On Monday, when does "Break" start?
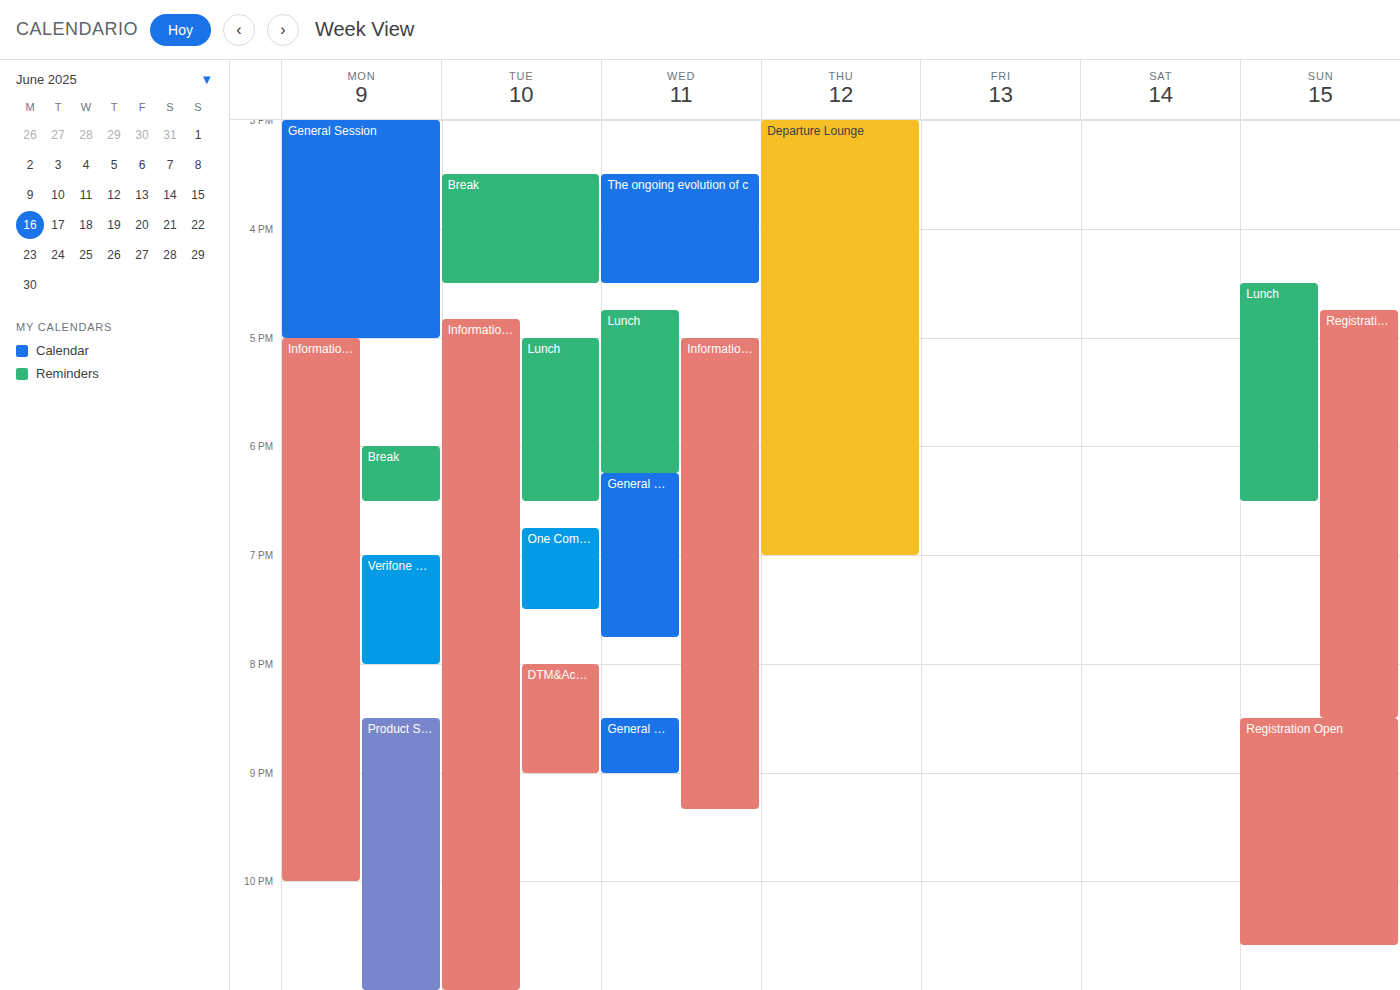
18:00